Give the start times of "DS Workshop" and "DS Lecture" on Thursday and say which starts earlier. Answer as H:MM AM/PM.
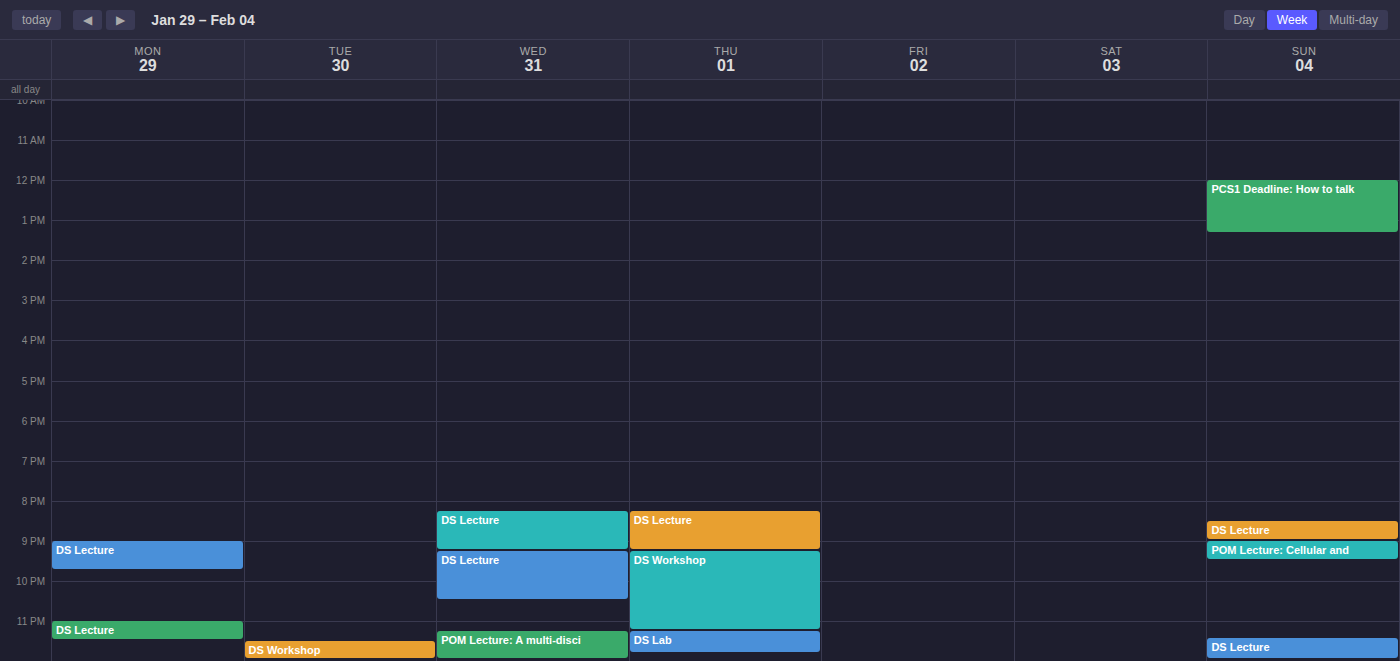
"DS Lecture" 8:15 PM; "DS Workshop" 9:15 PM.